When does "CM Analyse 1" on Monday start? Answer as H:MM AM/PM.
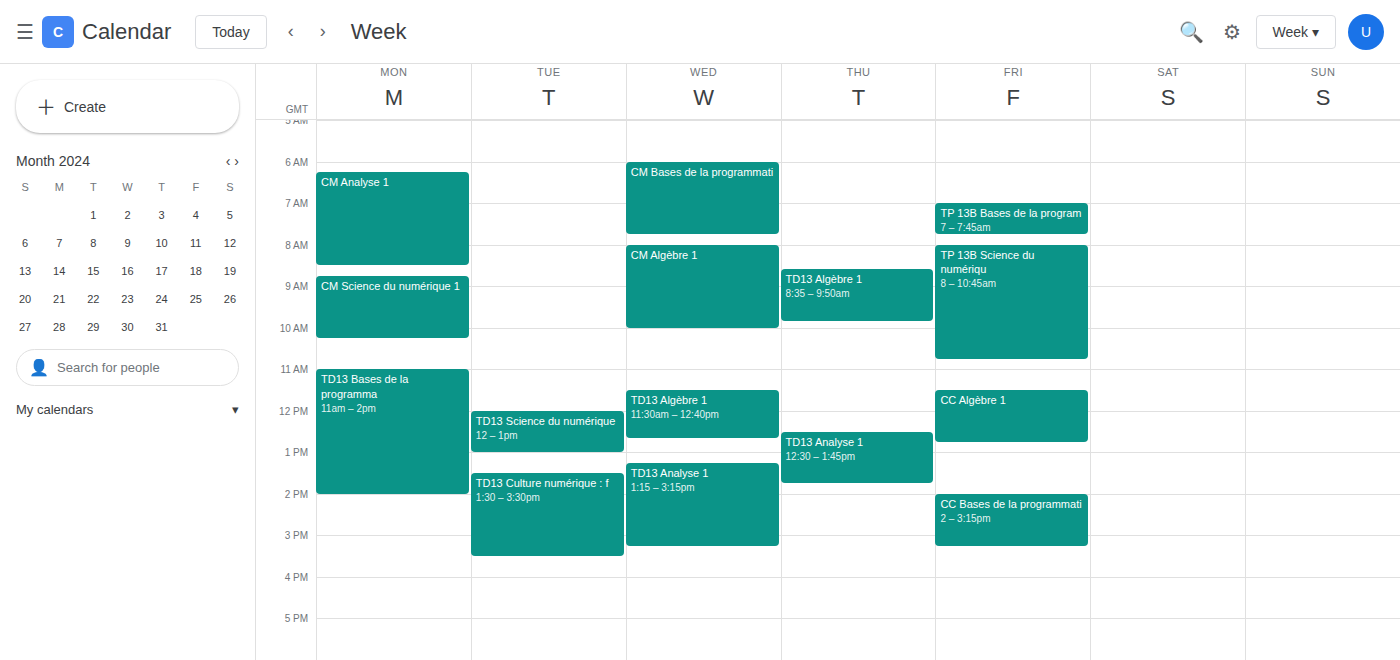
6:15 AM